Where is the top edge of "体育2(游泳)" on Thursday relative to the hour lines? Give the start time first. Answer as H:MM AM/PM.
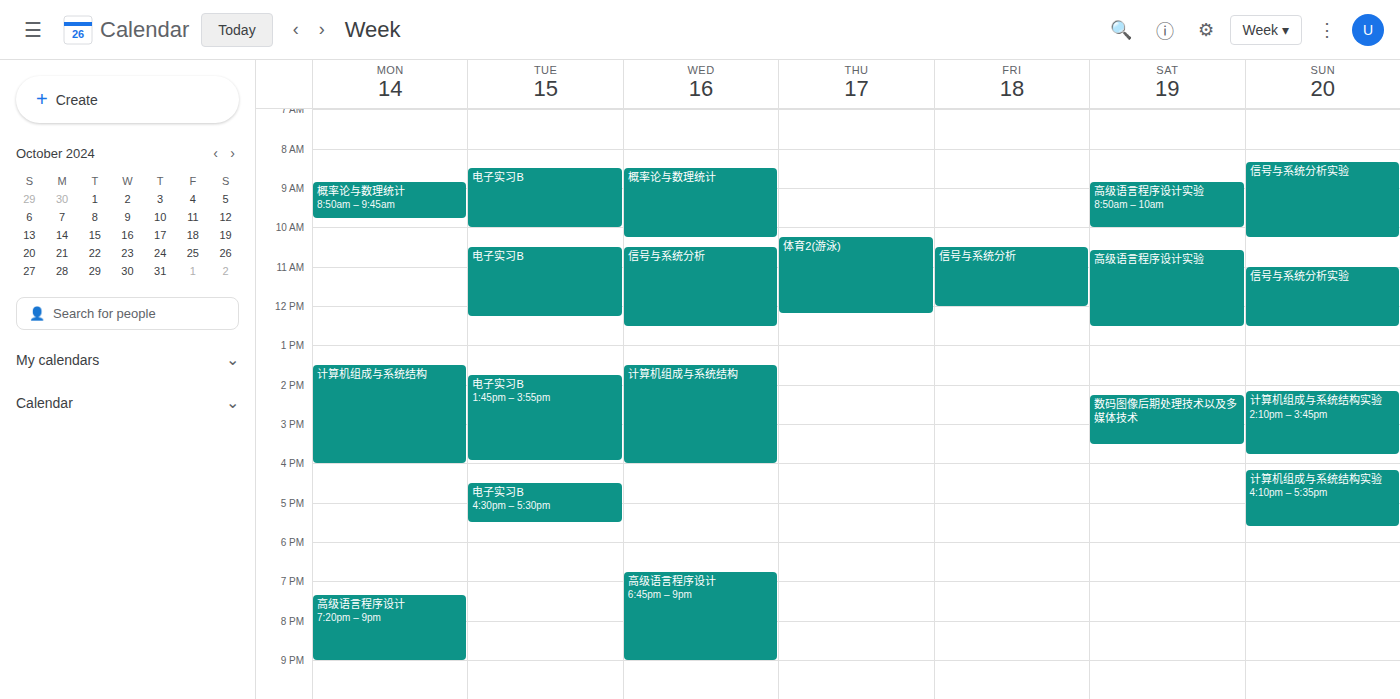
10:15 AM -- neither: a quarter of the way from the 10 AM line to the 11 AM line.